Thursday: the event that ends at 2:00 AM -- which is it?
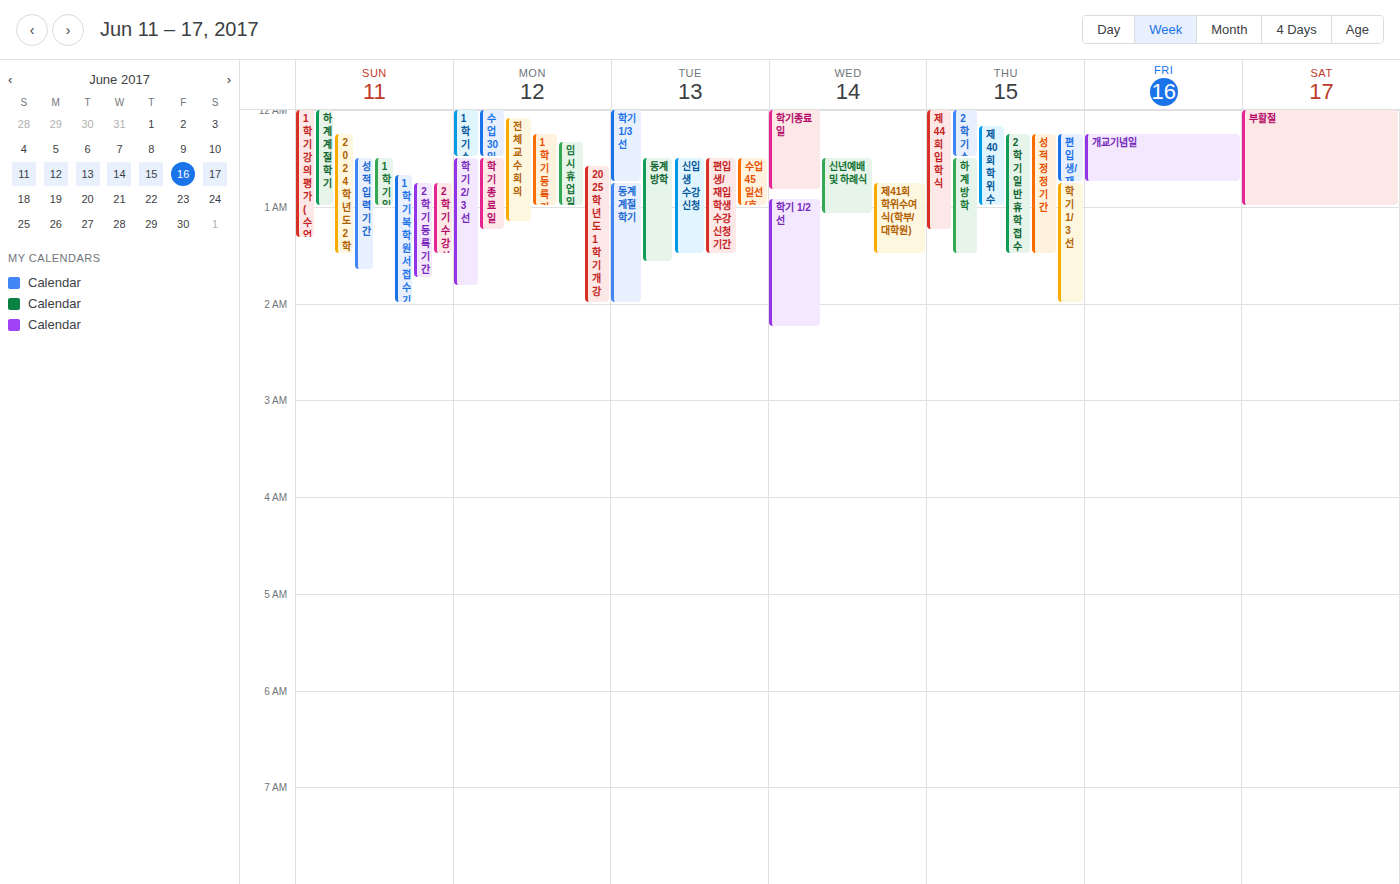
"학기 1/3선"